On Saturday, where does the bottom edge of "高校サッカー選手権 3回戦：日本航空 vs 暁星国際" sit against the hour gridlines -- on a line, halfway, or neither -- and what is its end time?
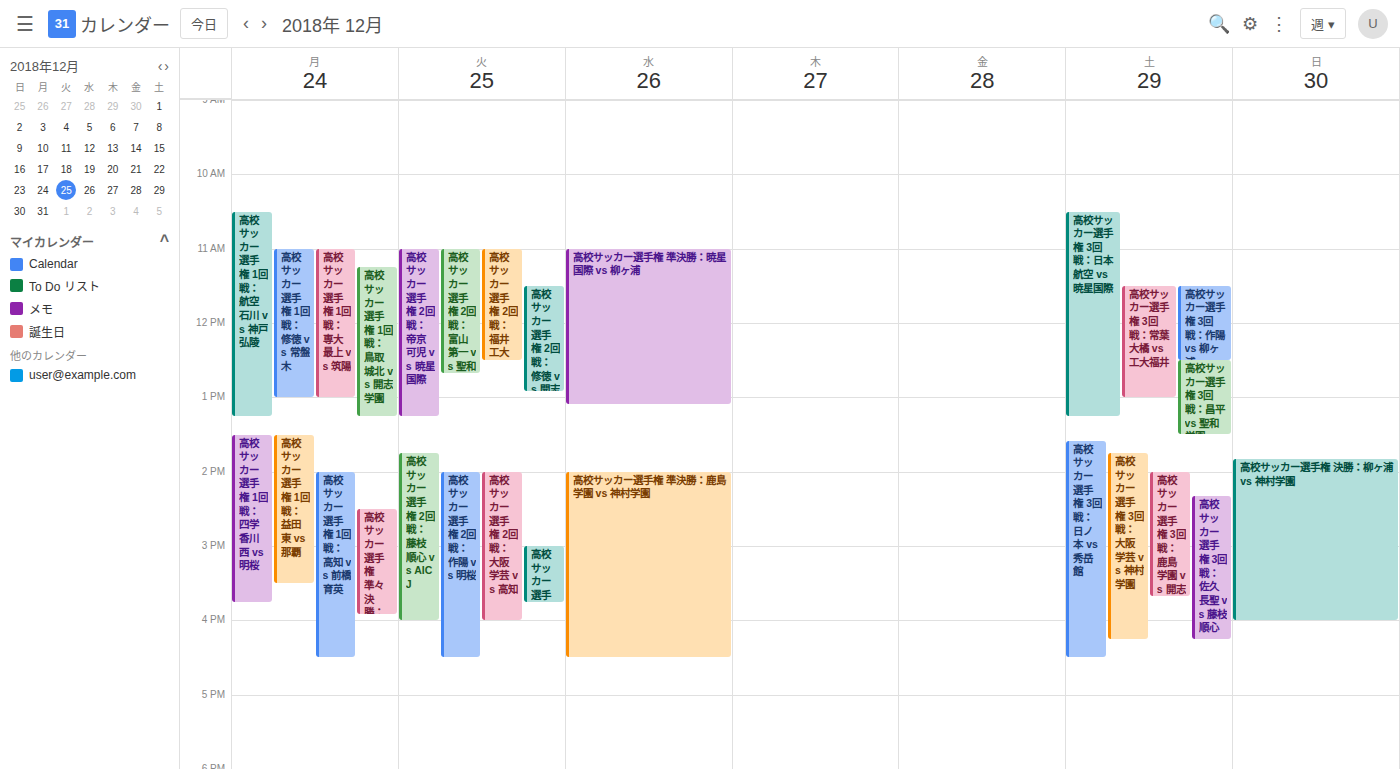
1:15 PM -- neither: a quarter of the way from the 1 PM line to the 2 PM line.